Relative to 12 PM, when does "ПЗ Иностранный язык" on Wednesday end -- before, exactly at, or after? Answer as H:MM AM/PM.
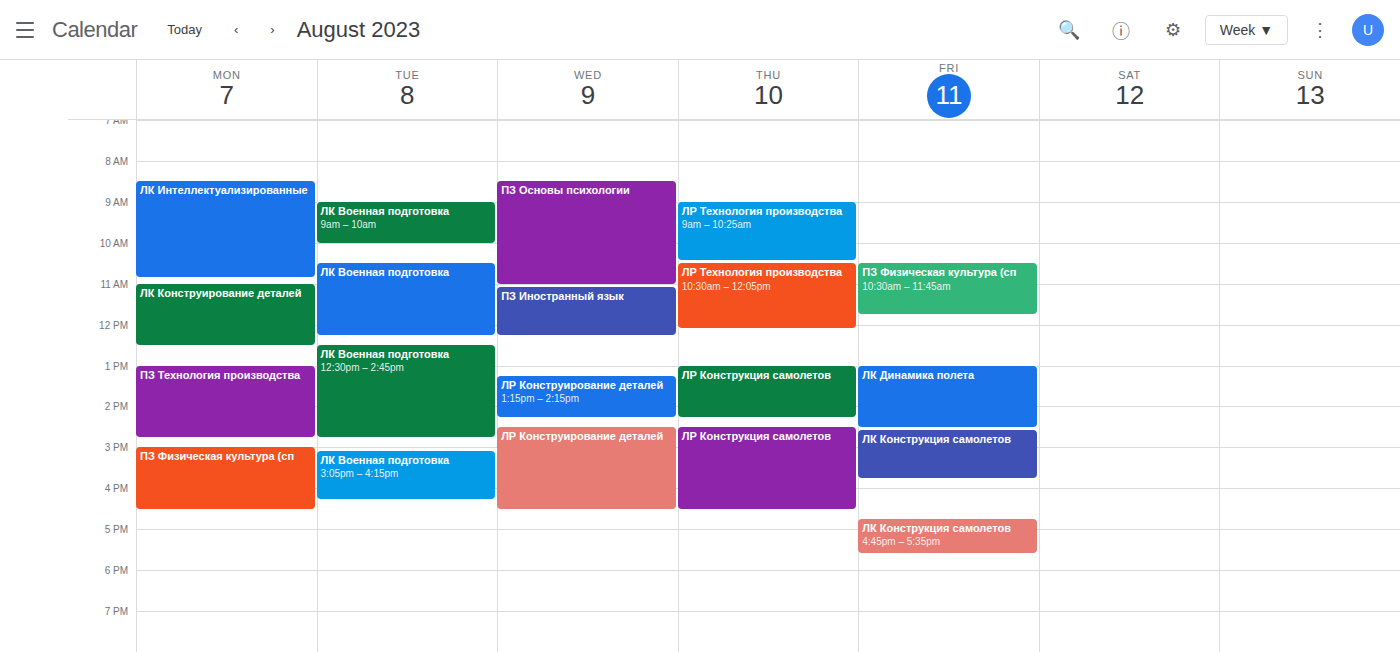
12:15 PM -- after 12 PM, 15 minutes below the 12 PM line.